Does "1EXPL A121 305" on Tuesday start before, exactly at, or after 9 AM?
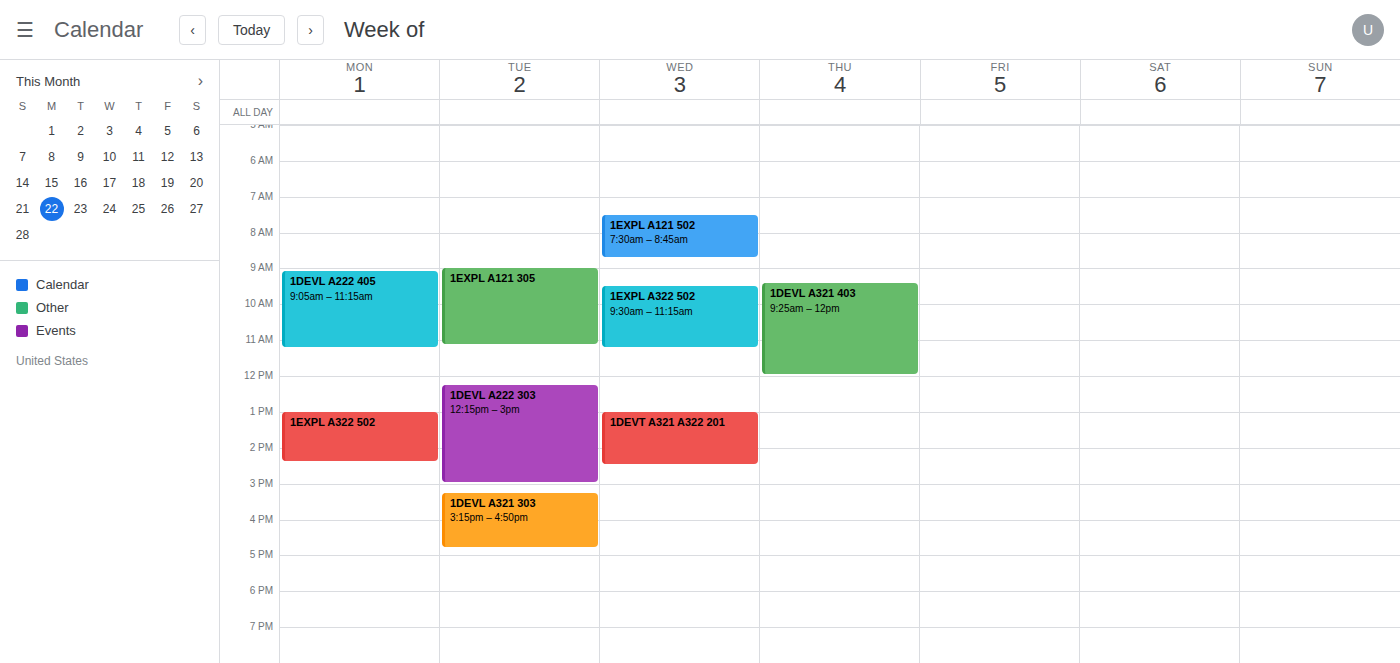
9:00 AM -- exactly at 9 AM, on the 9 AM line.